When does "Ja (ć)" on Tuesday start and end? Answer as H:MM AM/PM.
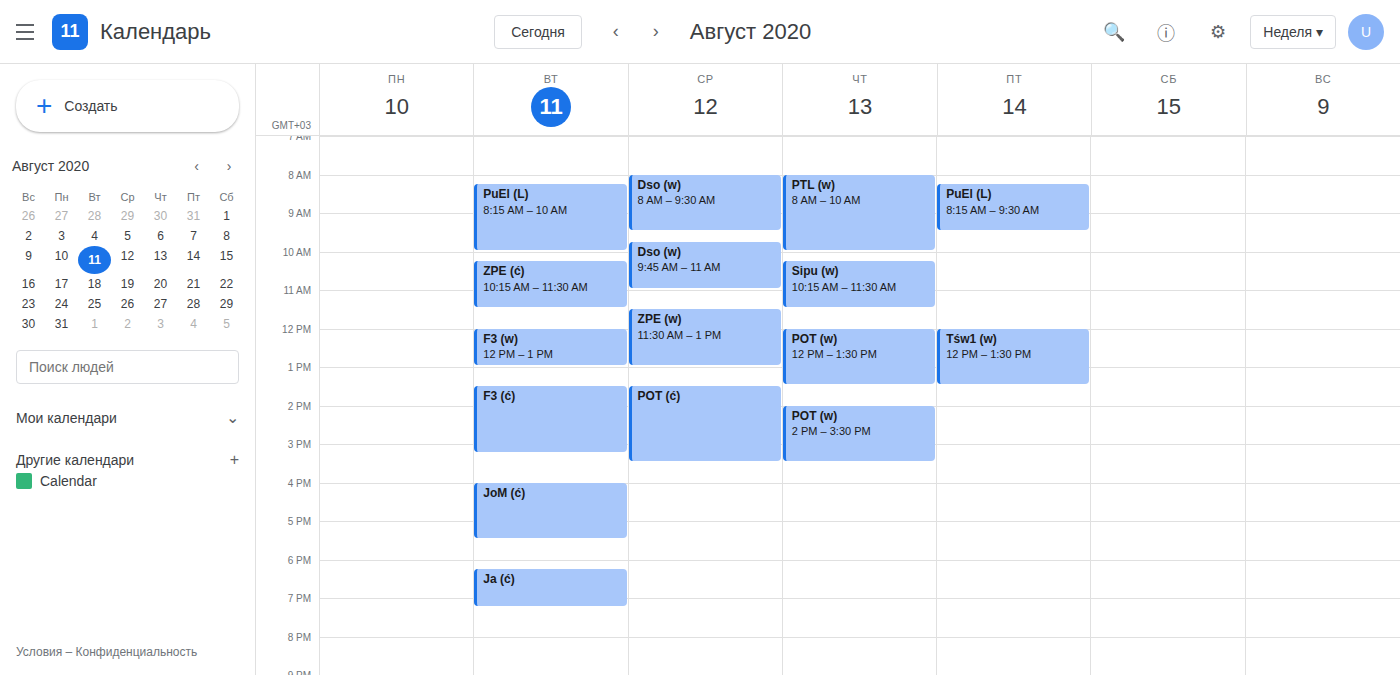
6:15 PM to 7:15 PM